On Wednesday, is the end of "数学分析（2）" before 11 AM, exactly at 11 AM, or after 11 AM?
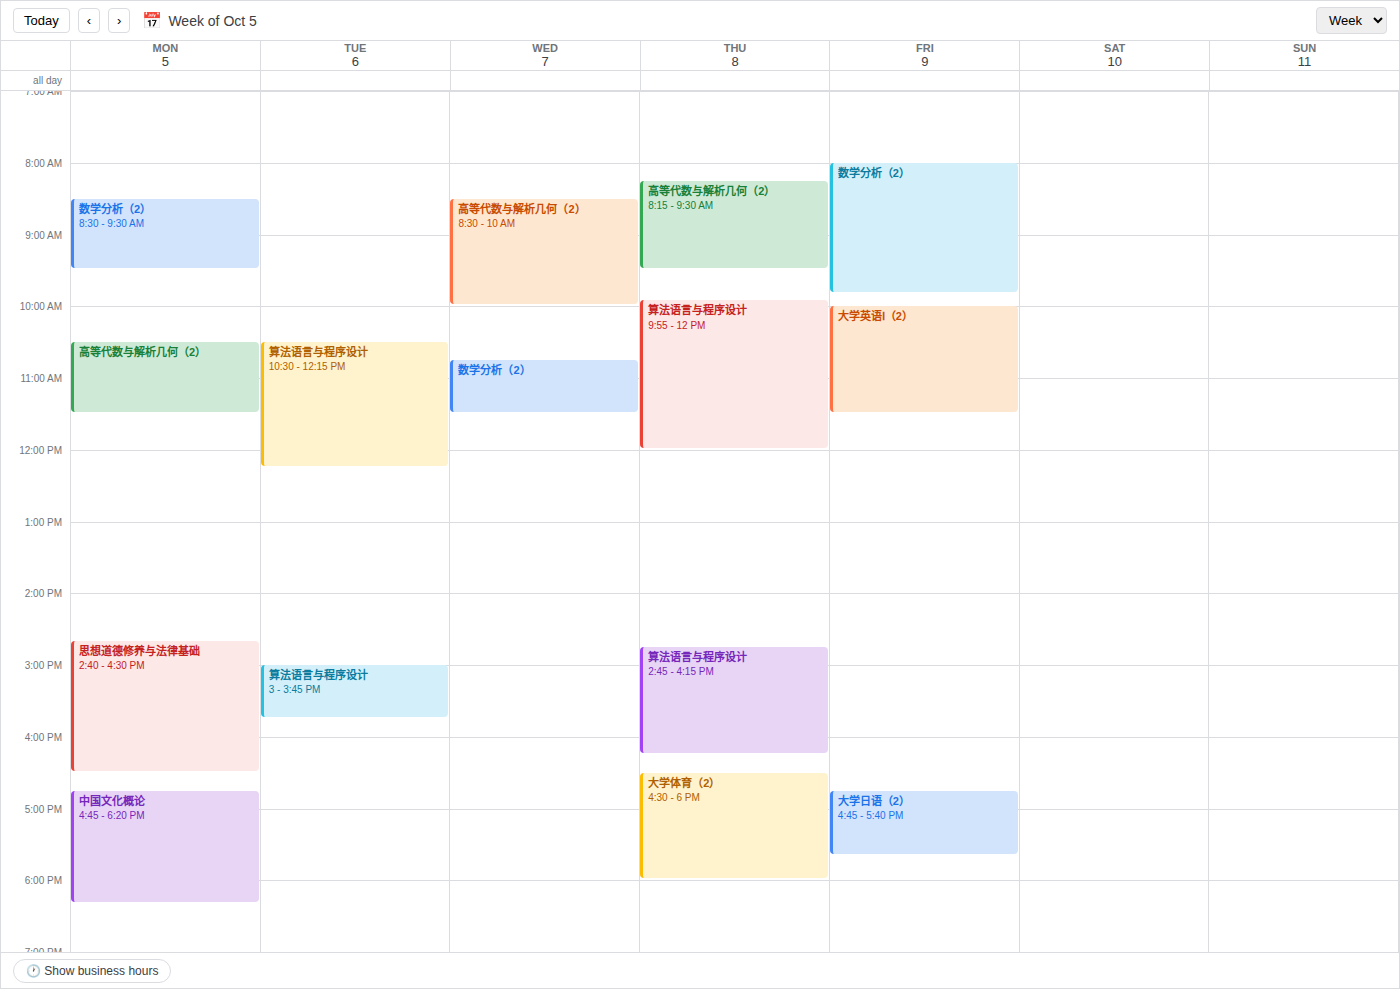
11:30 AM -- after 11 AM, 30 minutes below the 11 AM line.